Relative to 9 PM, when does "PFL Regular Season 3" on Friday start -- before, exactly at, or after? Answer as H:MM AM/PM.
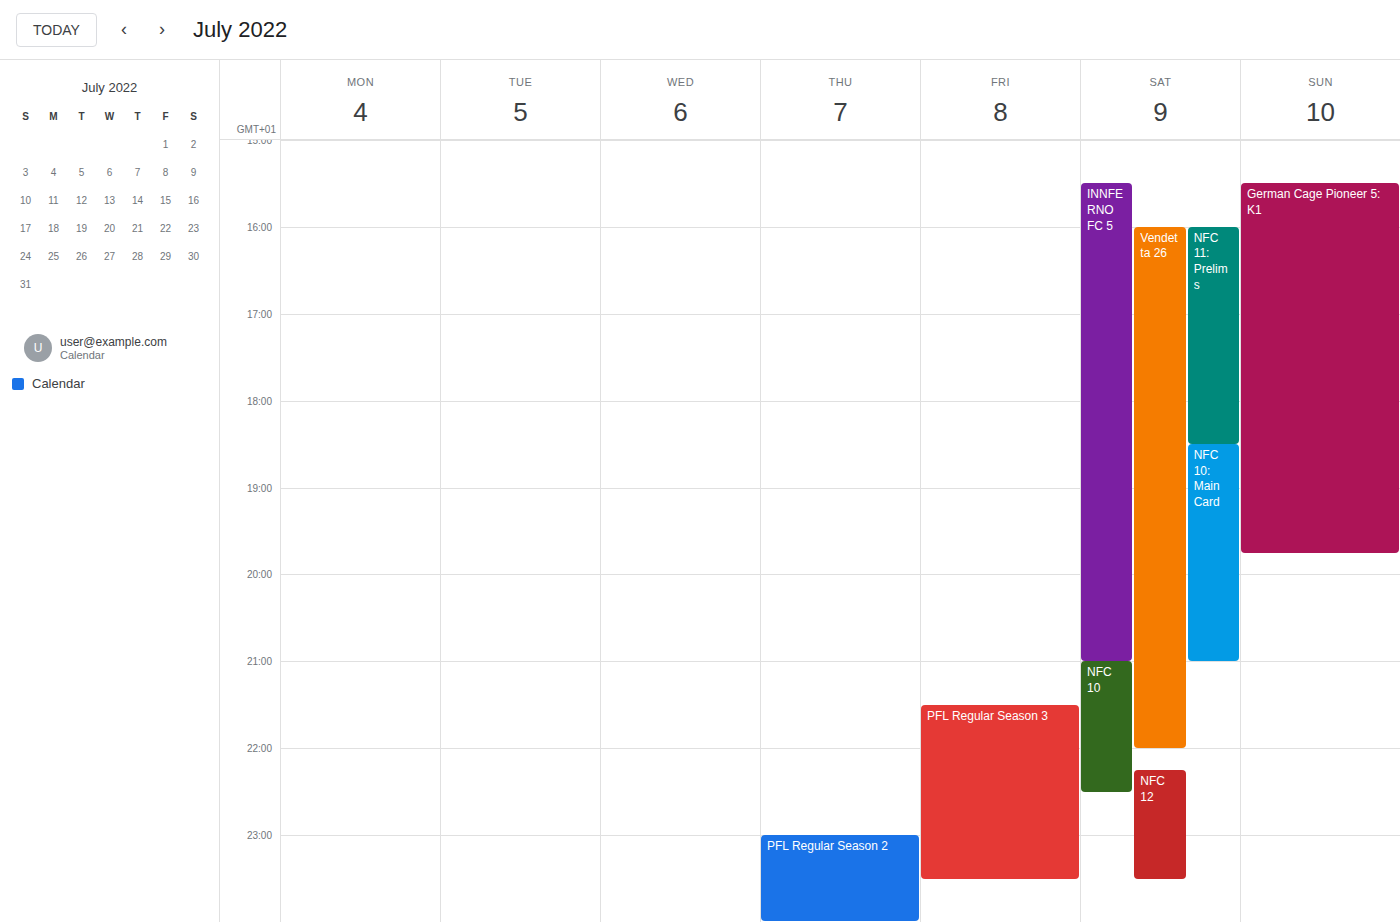
9:30 PM -- after 9 PM, 30 minutes below the 9 PM line.